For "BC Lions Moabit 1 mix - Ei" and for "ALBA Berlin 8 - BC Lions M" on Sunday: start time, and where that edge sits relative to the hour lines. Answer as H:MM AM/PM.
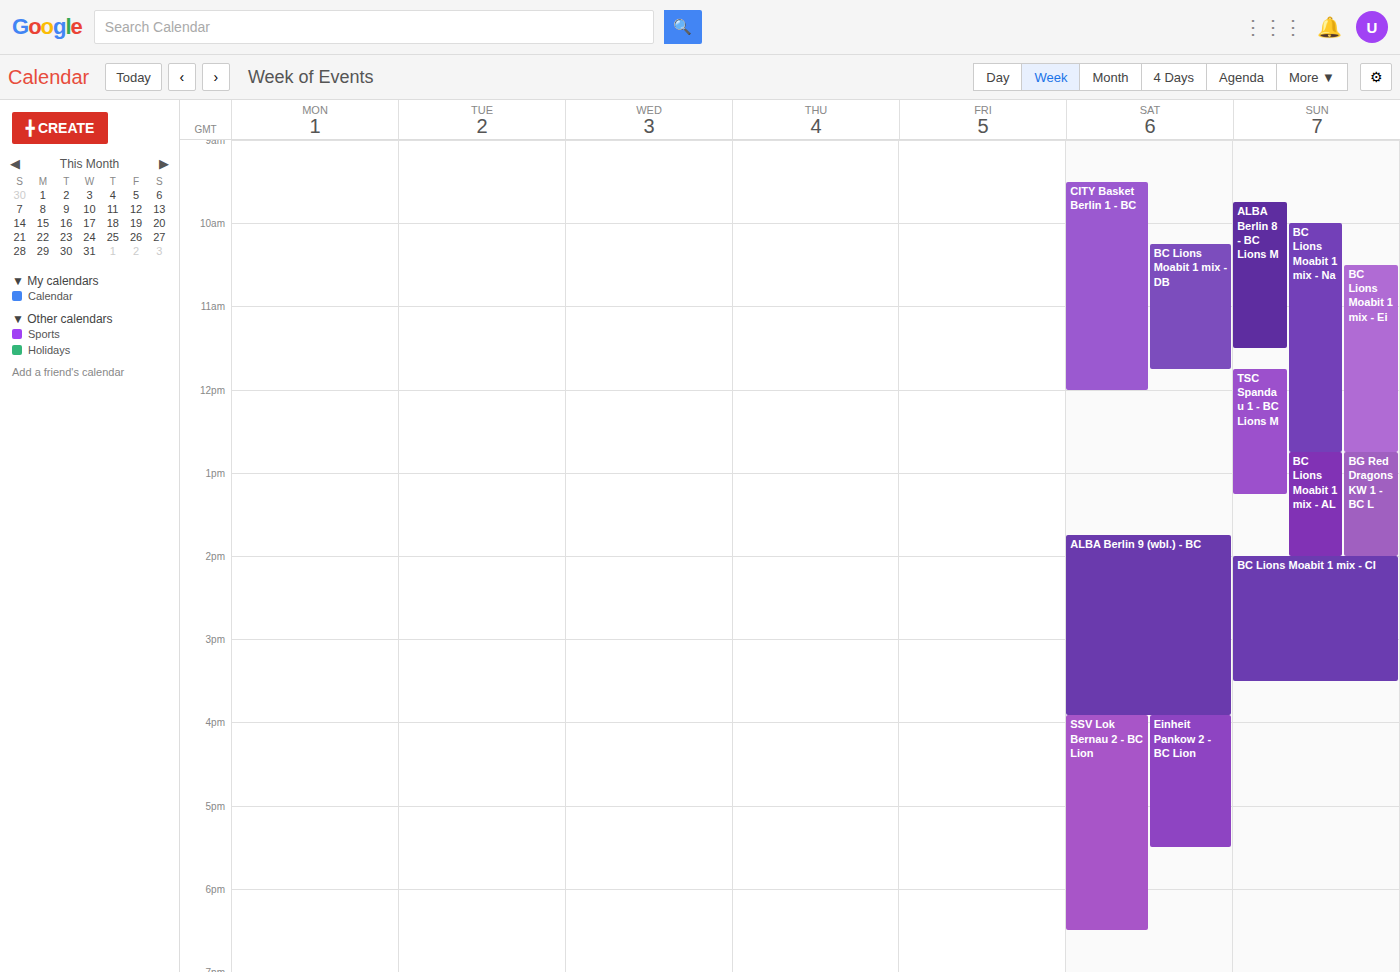
"BC Lions Moabit 1 mix - Ei": 10:30 AM, halfway between the 10 AM and 11 AM lines. "ALBA Berlin 8 - BC Lions M": 9:45 AM, neither: three quarters of the way from the 9 AM line to the 10 AM line.